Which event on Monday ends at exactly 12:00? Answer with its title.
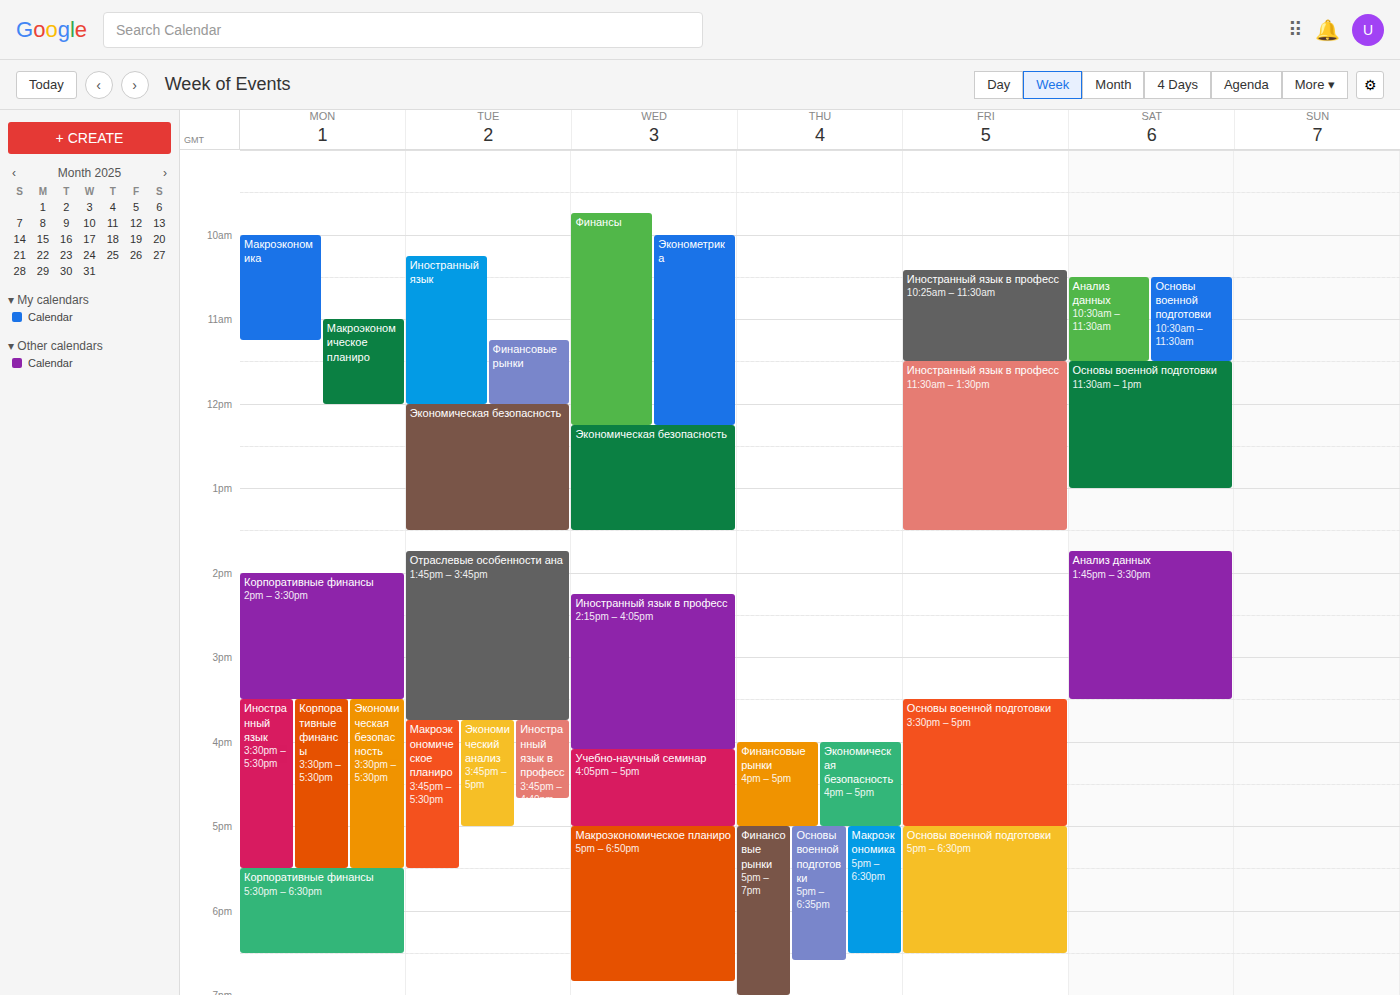
"Макроэкономическое планиро"